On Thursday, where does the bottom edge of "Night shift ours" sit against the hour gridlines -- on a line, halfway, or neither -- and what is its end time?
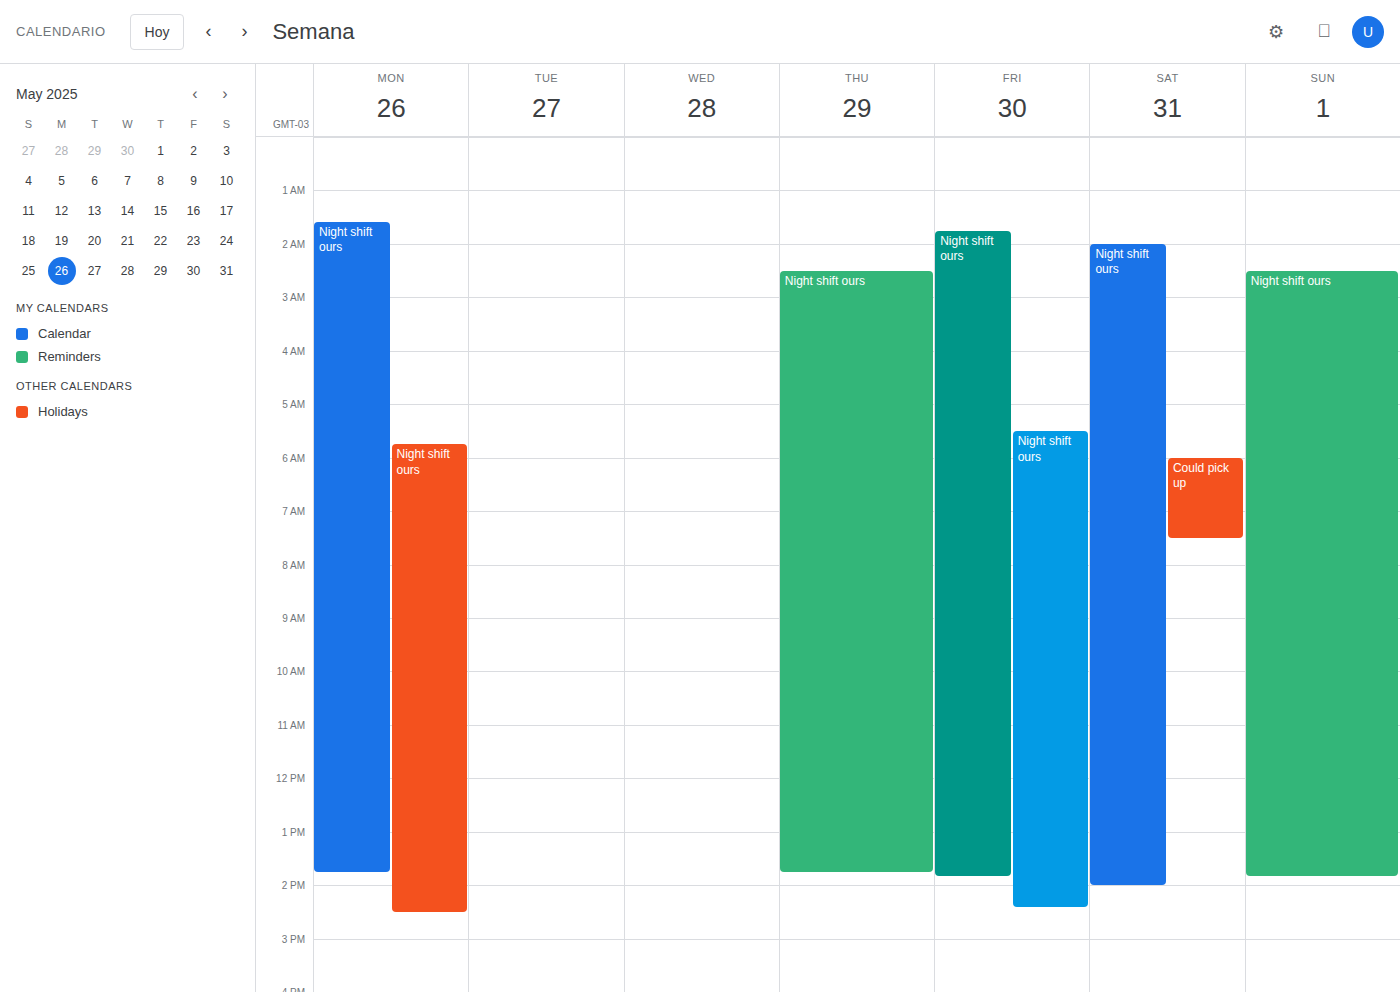
1:45 PM -- neither: three quarters of the way from the 1 PM line to the 2 PM line.